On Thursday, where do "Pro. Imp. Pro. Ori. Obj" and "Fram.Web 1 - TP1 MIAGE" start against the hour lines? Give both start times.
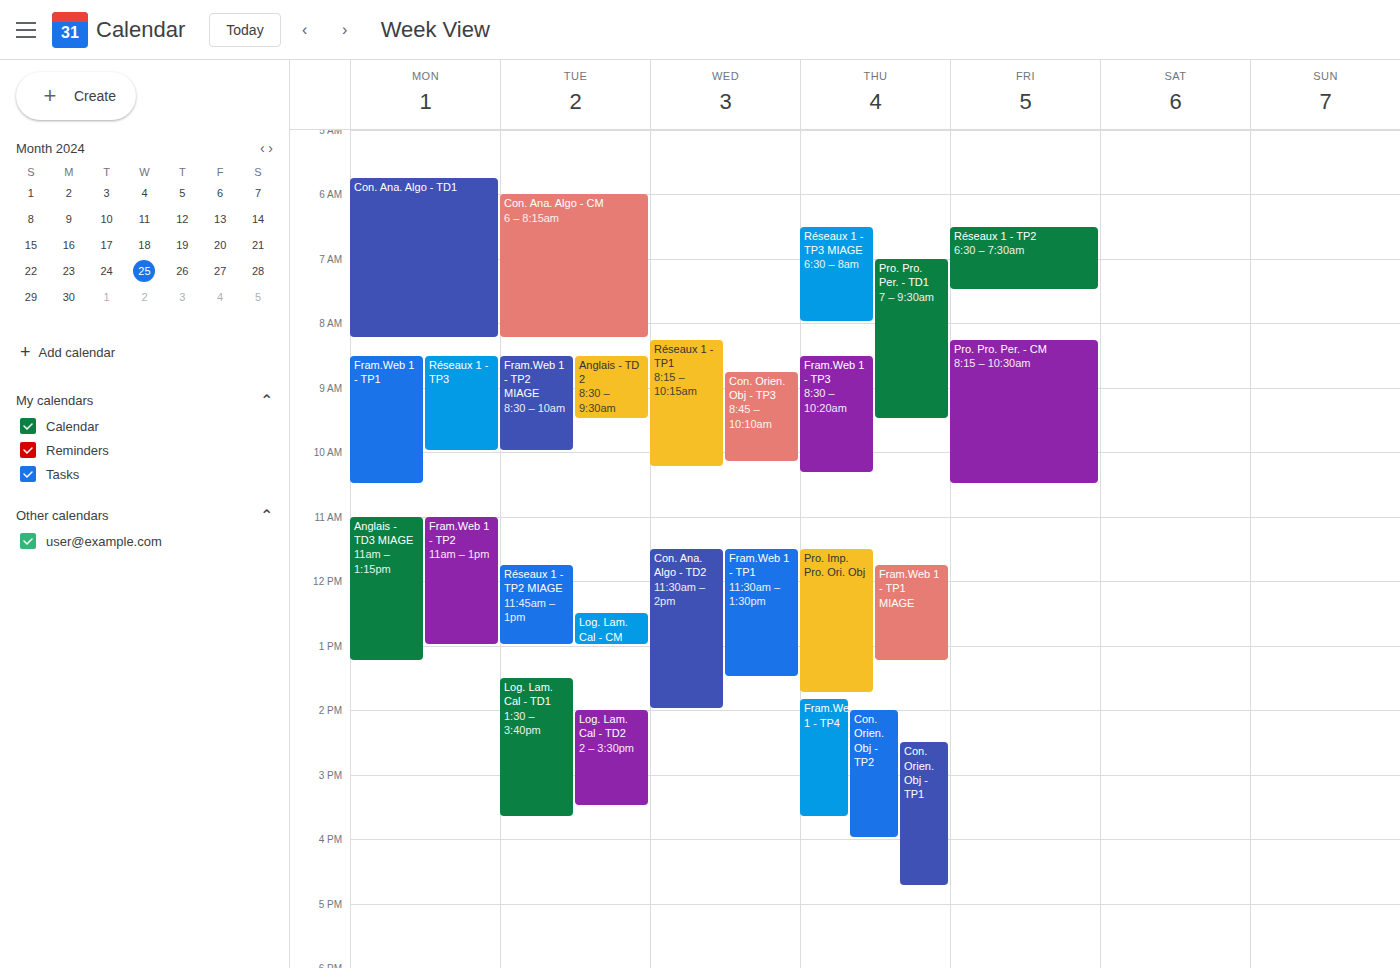
"Pro. Imp. Pro. Ori. Obj": 11:30 AM, halfway between the 11 AM and 12 PM lines. "Fram.Web 1 - TP1 MIAGE": 11:45 AM, neither: three quarters of the way from the 11 AM line to the 12 PM line.